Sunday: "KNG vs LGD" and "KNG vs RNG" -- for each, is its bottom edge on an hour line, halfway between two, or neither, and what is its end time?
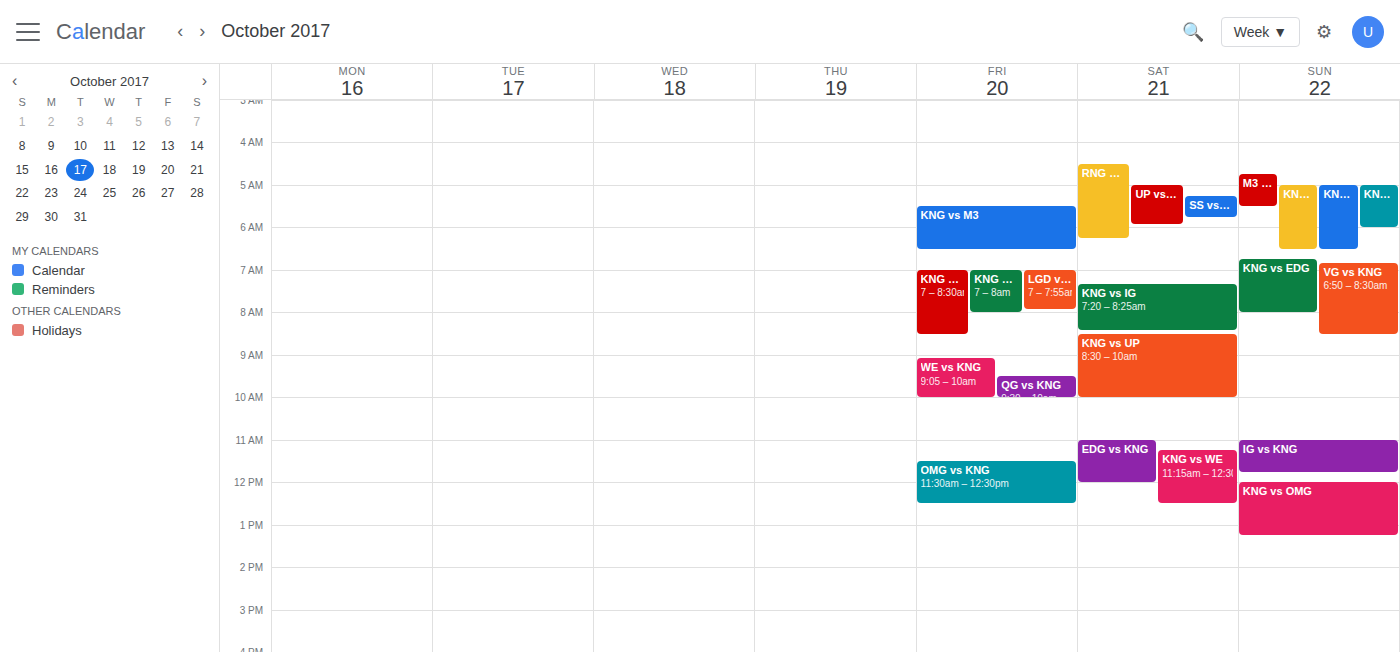
"KNG vs LGD": 6:00 AM, exactly on the 6 AM line. "KNG vs RNG": 6:30 AM, halfway between the 6 AM and 7 AM lines.